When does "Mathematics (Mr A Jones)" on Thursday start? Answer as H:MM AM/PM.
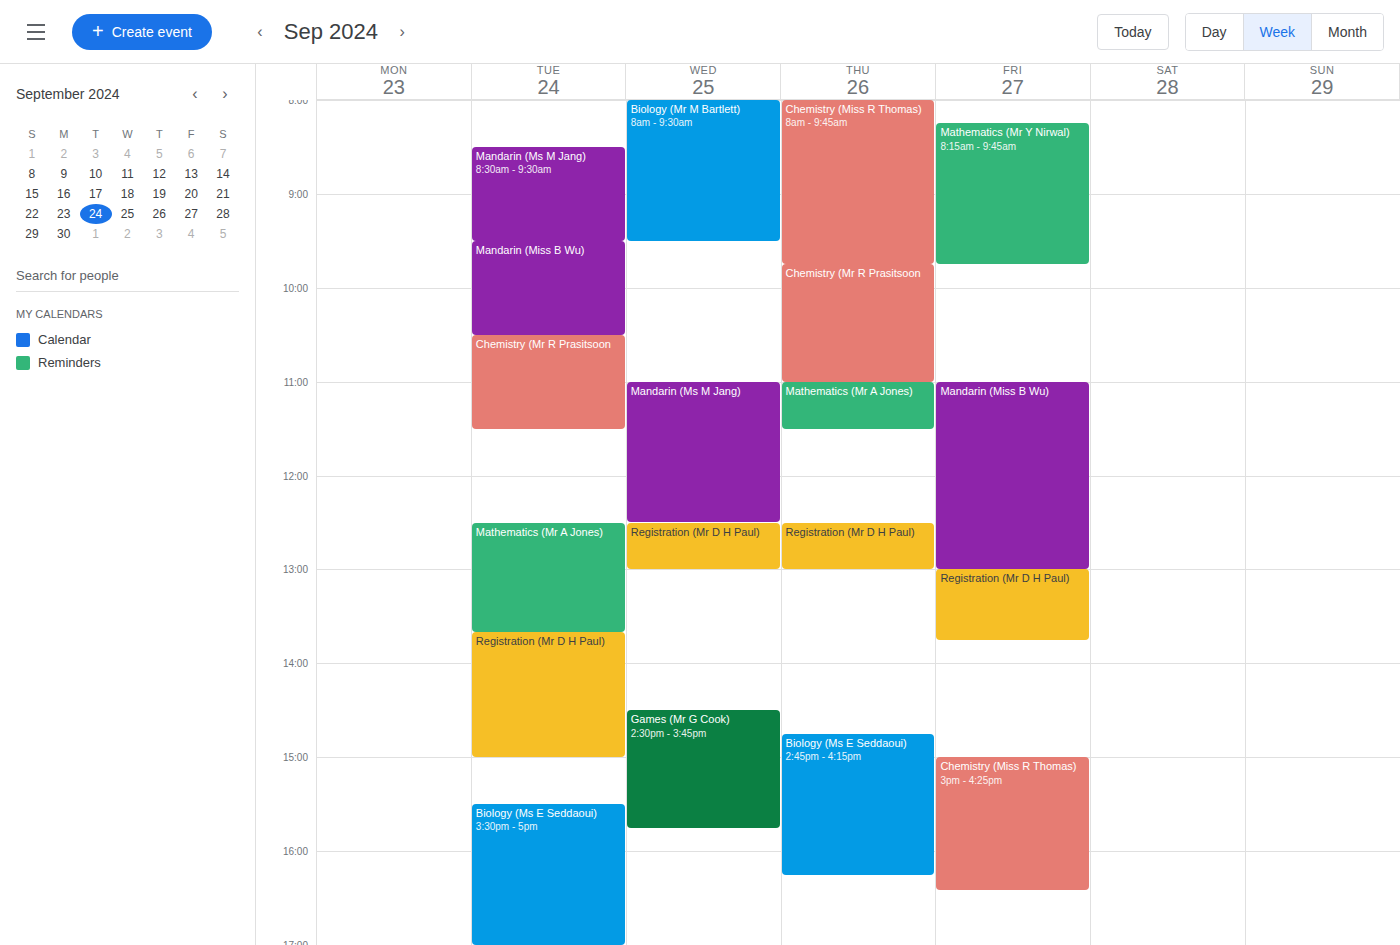
11:00 AM